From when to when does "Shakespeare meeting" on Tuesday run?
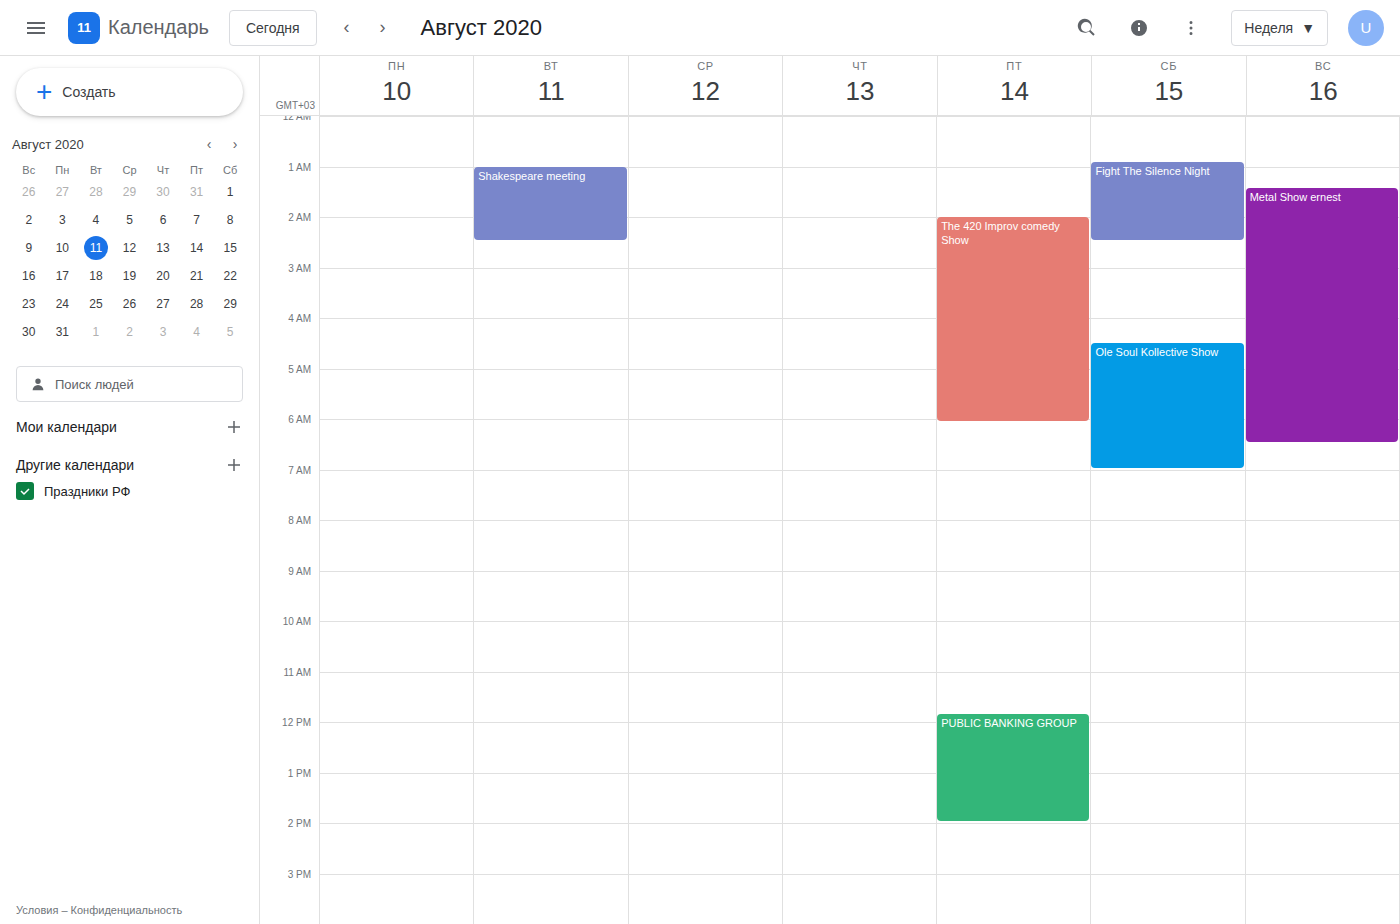
1:00 AM to 2:30 AM